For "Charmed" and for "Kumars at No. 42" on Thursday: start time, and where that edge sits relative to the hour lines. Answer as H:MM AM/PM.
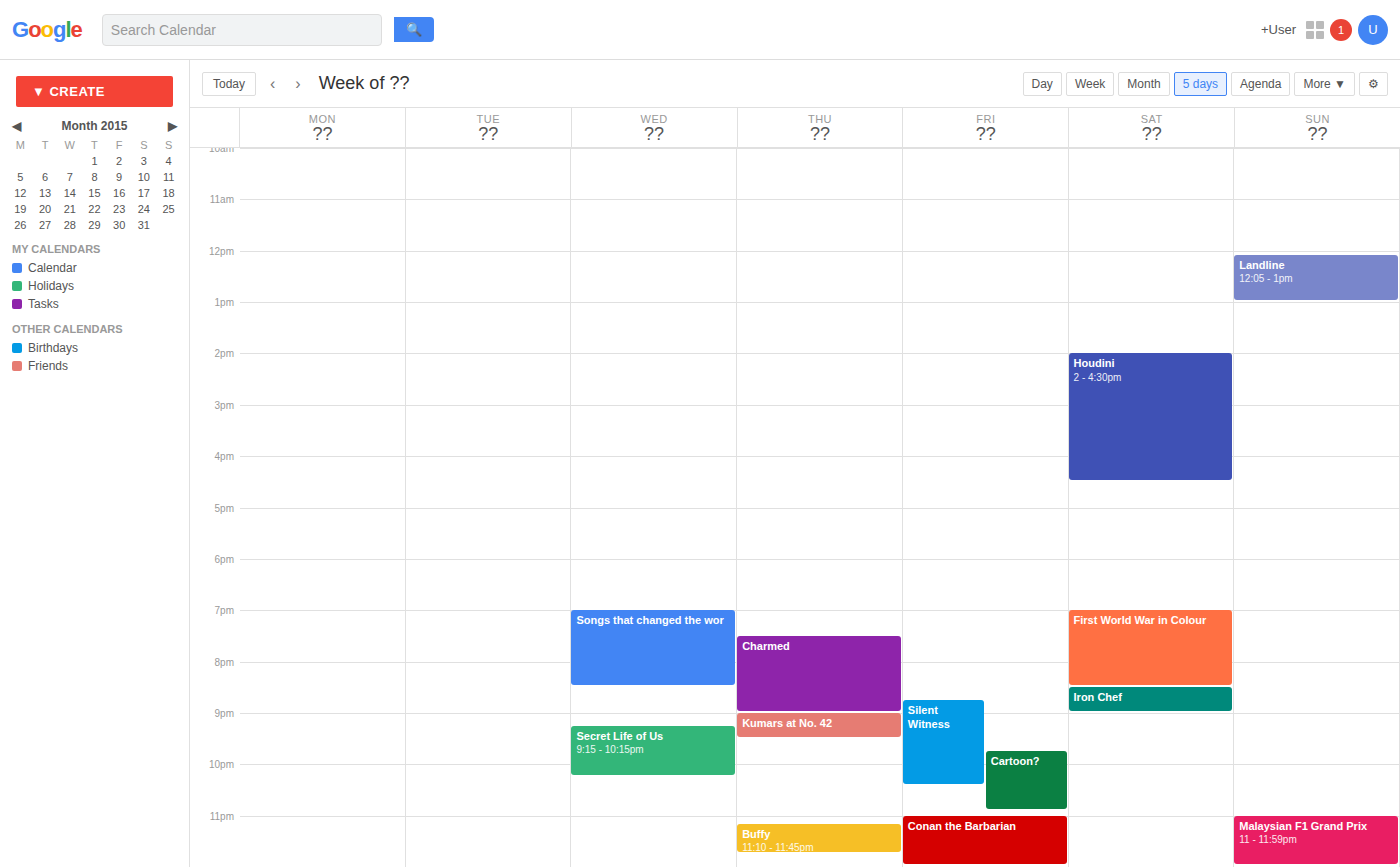
"Charmed": 7:30 PM, halfway between the 7 PM and 8 PM lines. "Kumars at No. 42": 9:00 PM, exactly on the 9 PM line.